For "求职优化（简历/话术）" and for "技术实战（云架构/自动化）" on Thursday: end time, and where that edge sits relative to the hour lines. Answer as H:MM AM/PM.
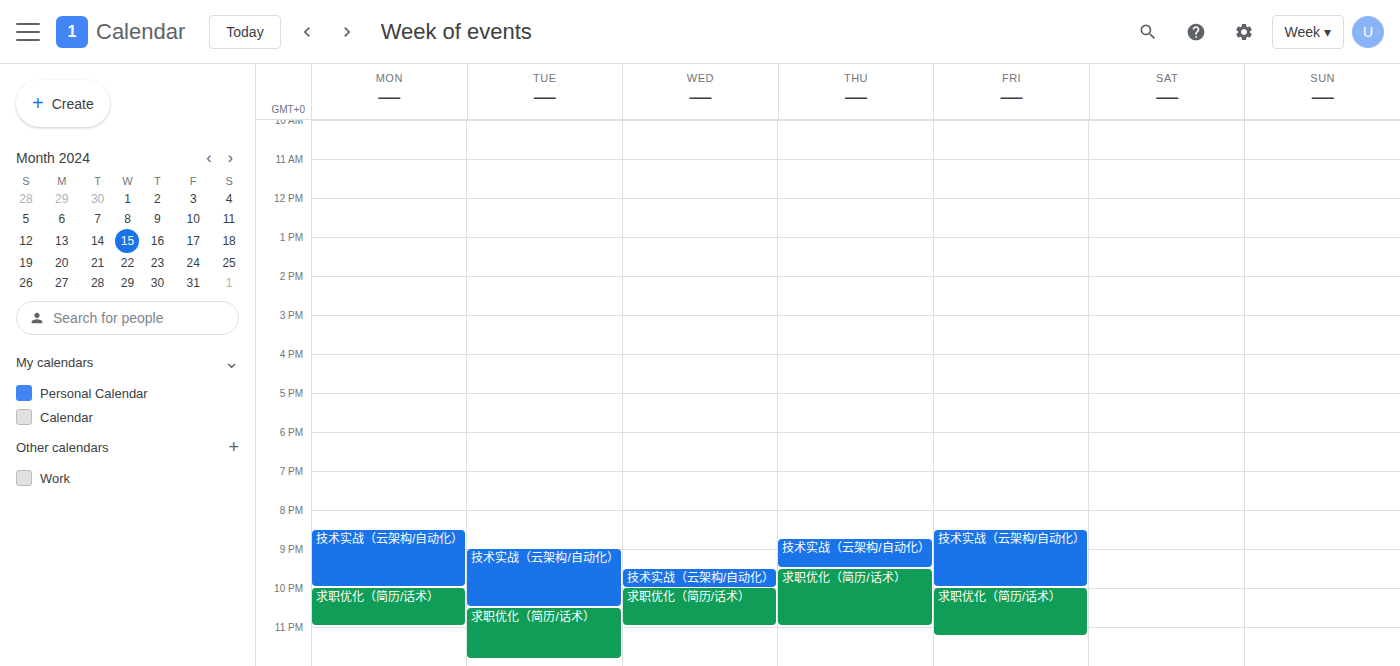
"求职优化（简历/话术）": 11:00 PM, exactly on the 11 PM line. "技术实战（云架构/自动化）": 9:30 PM, halfway between the 9 PM and 10 PM lines.